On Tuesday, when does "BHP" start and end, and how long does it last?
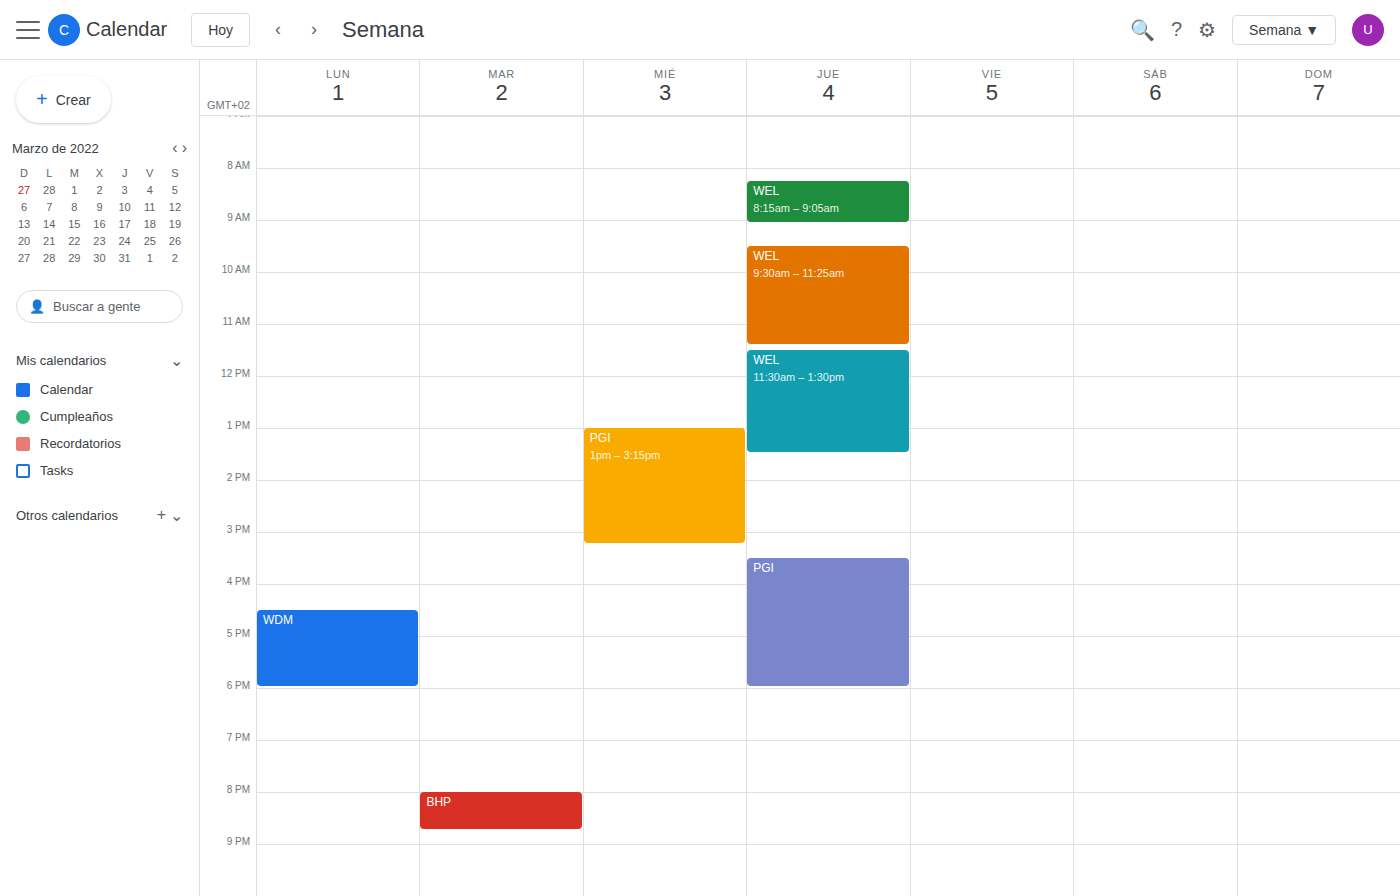
8:00 PM to 8:45 PM, 45 minutes